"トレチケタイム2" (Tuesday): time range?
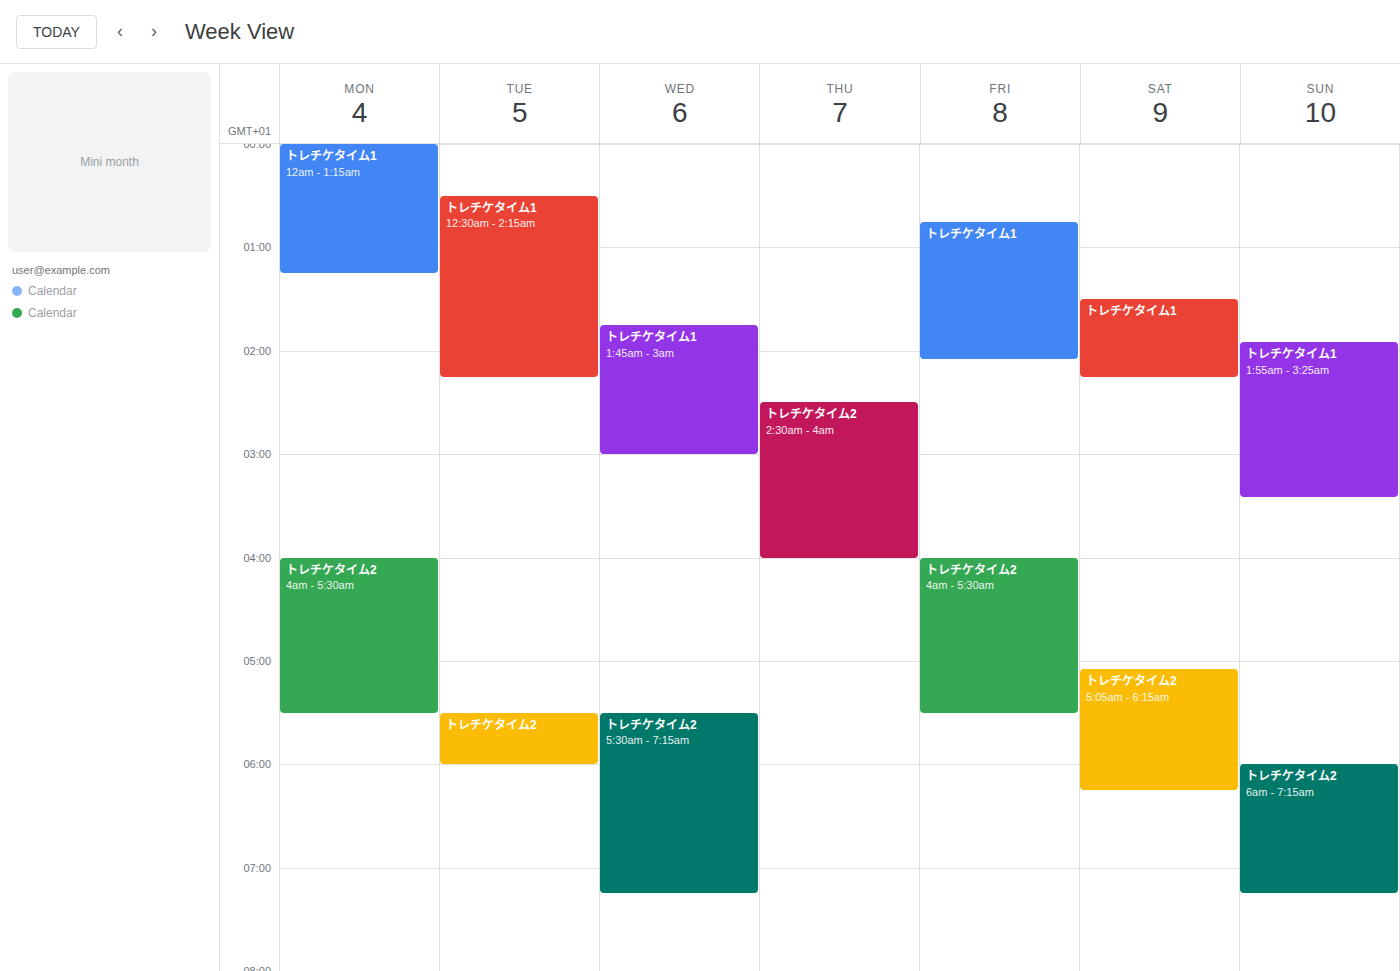
5:30 AM to 6:00 AM